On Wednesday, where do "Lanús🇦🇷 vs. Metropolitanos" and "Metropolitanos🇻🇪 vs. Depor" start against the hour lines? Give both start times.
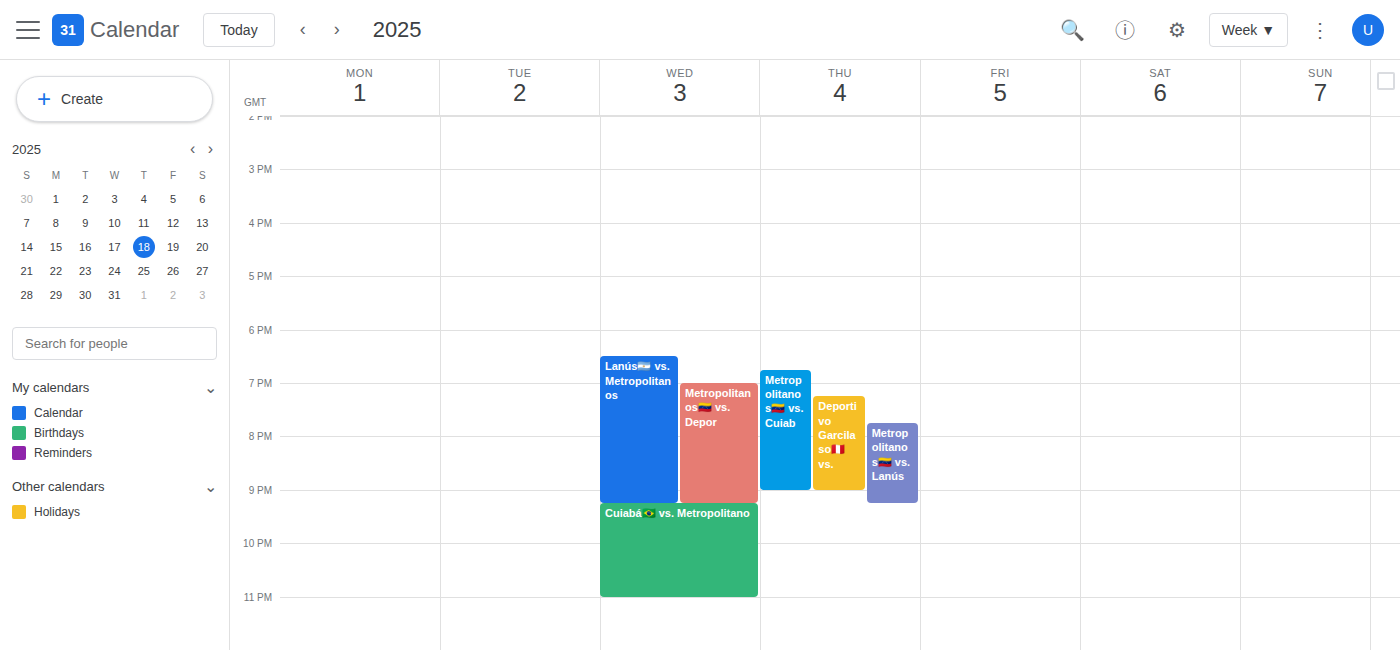
"Lanús🇦🇷 vs. Metropolitanos": 18:30, halfway between the 18:00 and 19:00 lines. "Metropolitanos🇻🇪 vs. Depor": 19:00, exactly on the 19:00 line.